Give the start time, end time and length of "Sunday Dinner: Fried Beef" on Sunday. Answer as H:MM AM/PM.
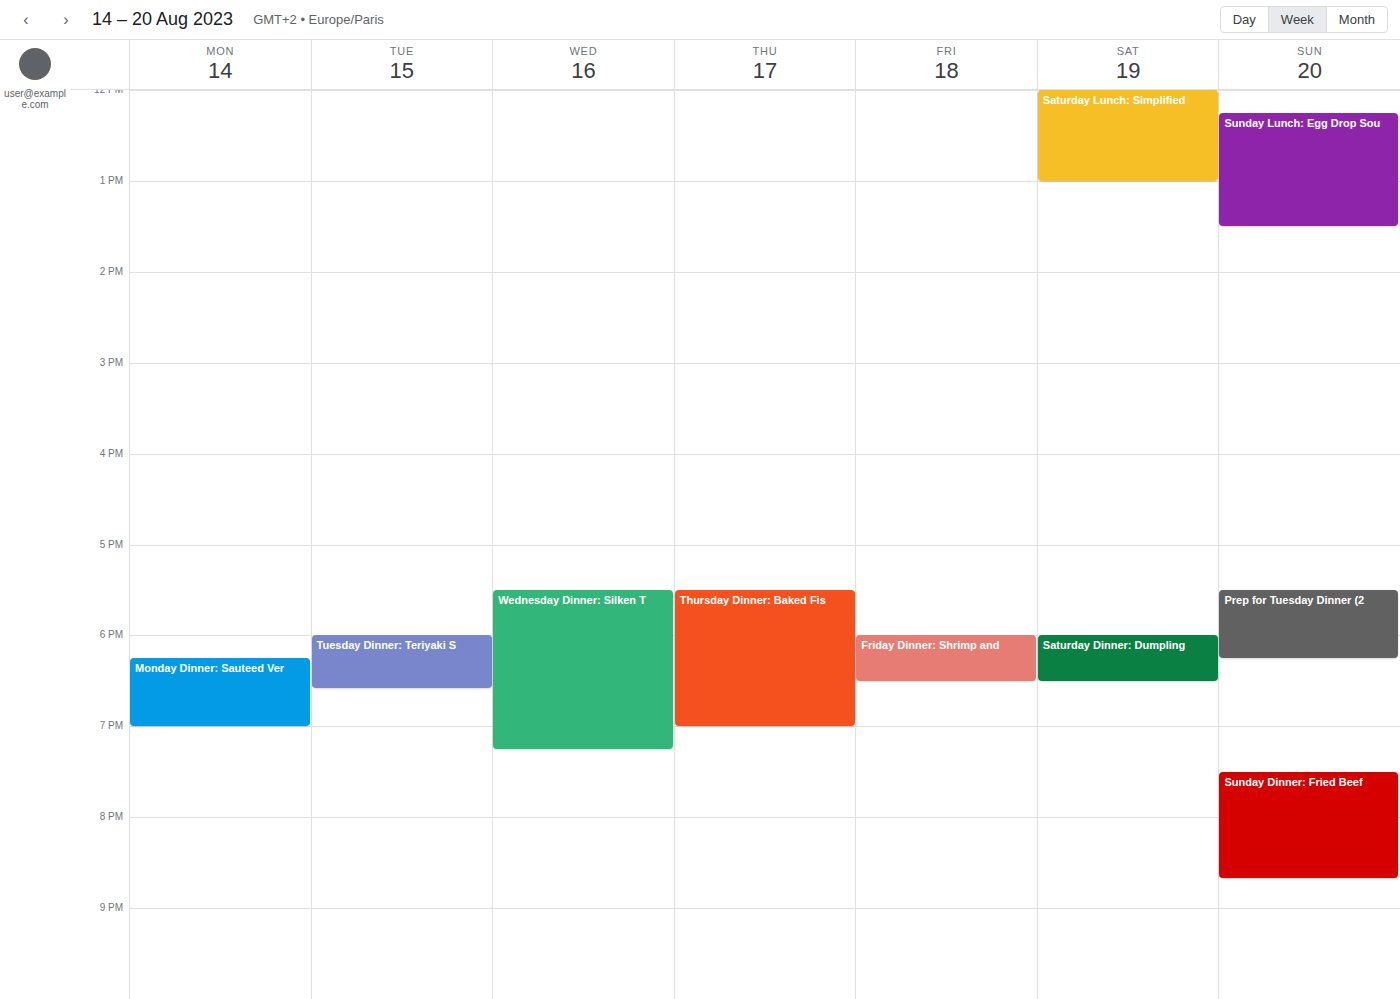
7:30 PM to 8:40 PM, 1 hour 10 minutes